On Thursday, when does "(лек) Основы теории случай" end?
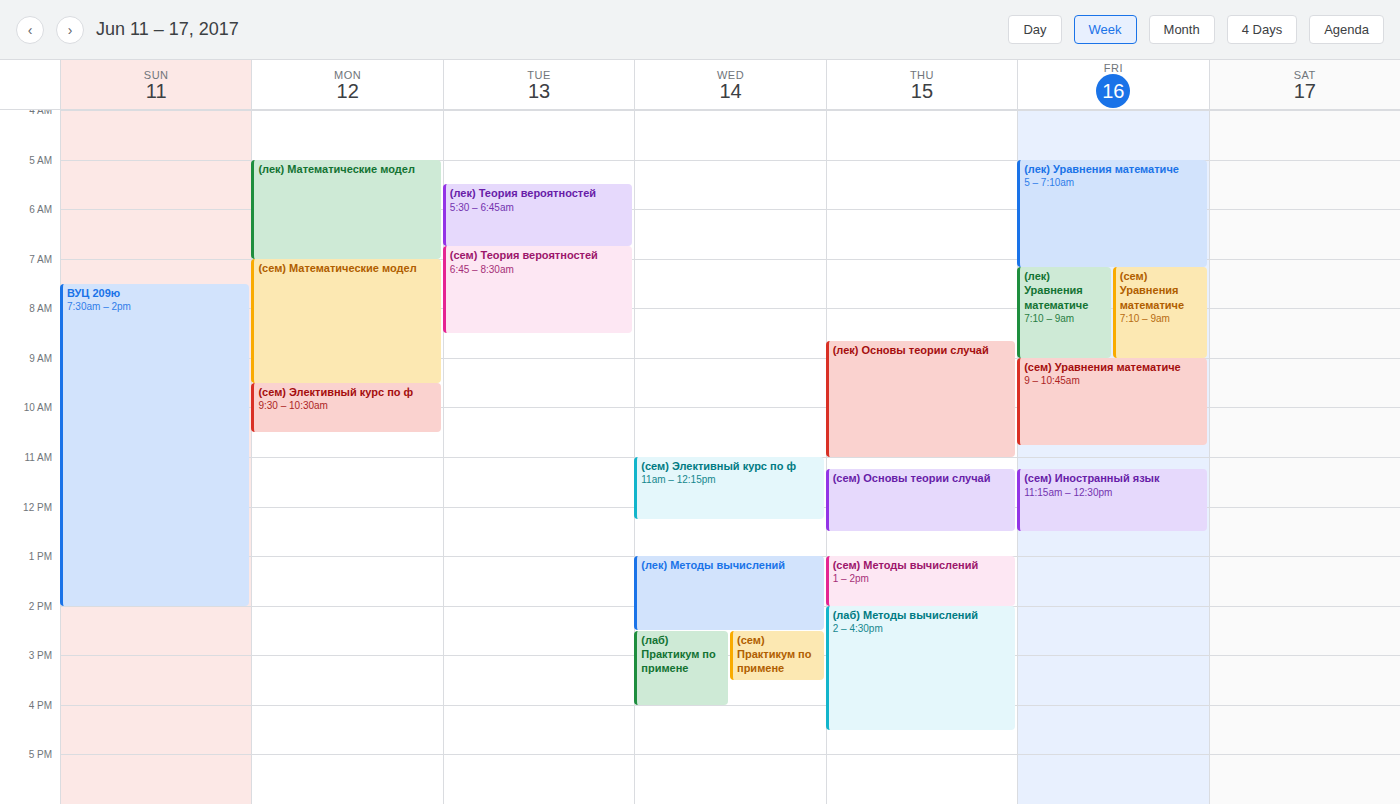
11:00 AM